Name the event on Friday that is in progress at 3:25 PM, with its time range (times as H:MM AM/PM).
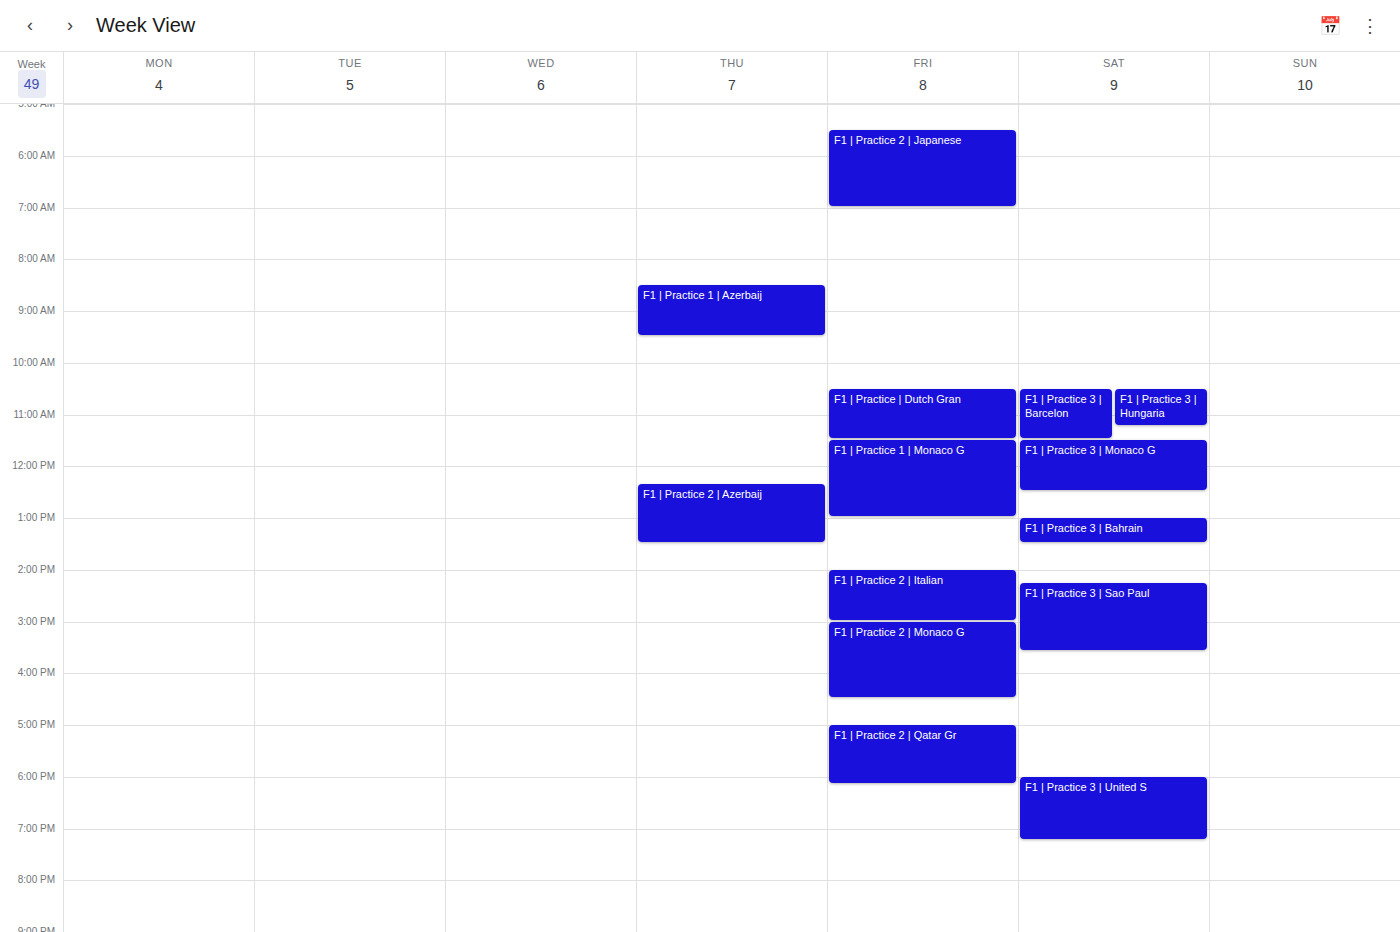
"F1 | Practice 2 | Monaco G", 3:00 PM to 4:30 PM